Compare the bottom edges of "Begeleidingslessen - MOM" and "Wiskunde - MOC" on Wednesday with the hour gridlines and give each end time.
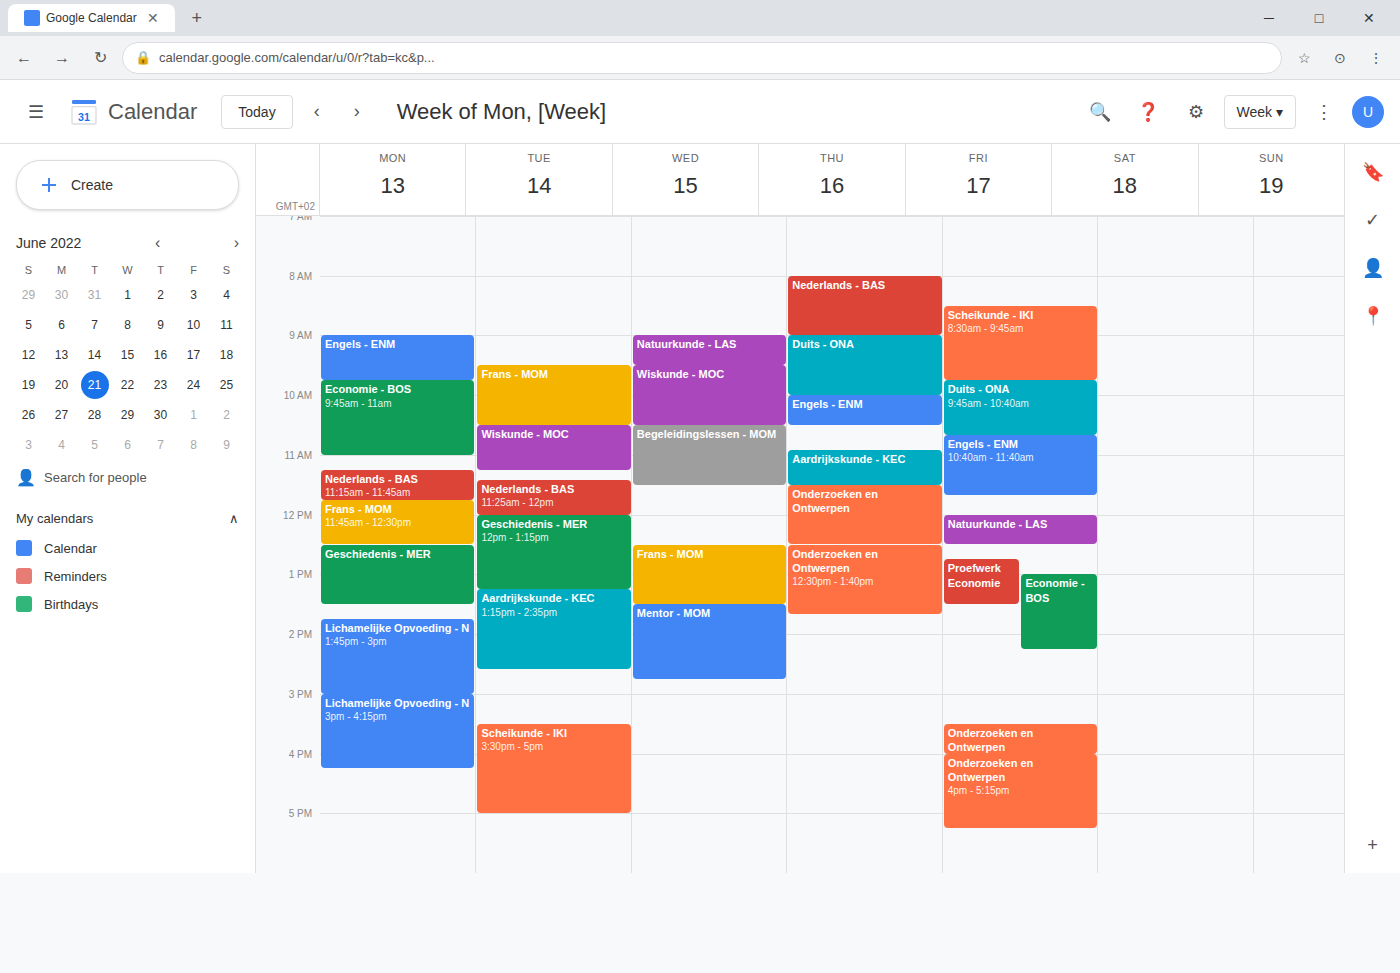
"Begeleidingslessen - MOM": 11:30 AM, halfway between the 11 AM and 12 PM lines. "Wiskunde - MOC": 10:30 AM, halfway between the 10 AM and 11 AM lines.